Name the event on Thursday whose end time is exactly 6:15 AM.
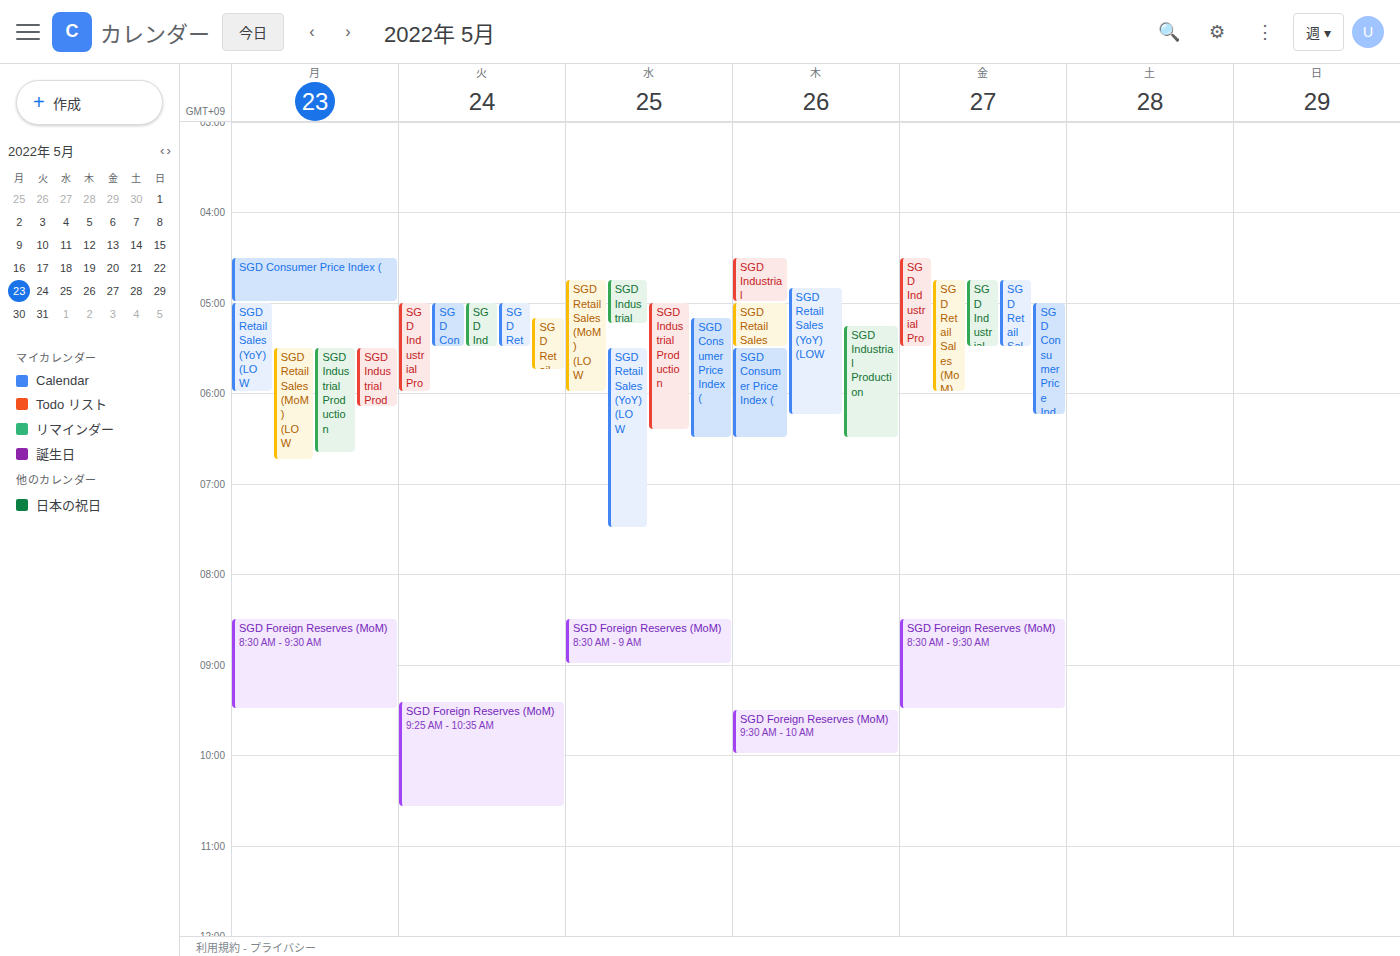
"SGD Retail Sales (YoY)(LOW"